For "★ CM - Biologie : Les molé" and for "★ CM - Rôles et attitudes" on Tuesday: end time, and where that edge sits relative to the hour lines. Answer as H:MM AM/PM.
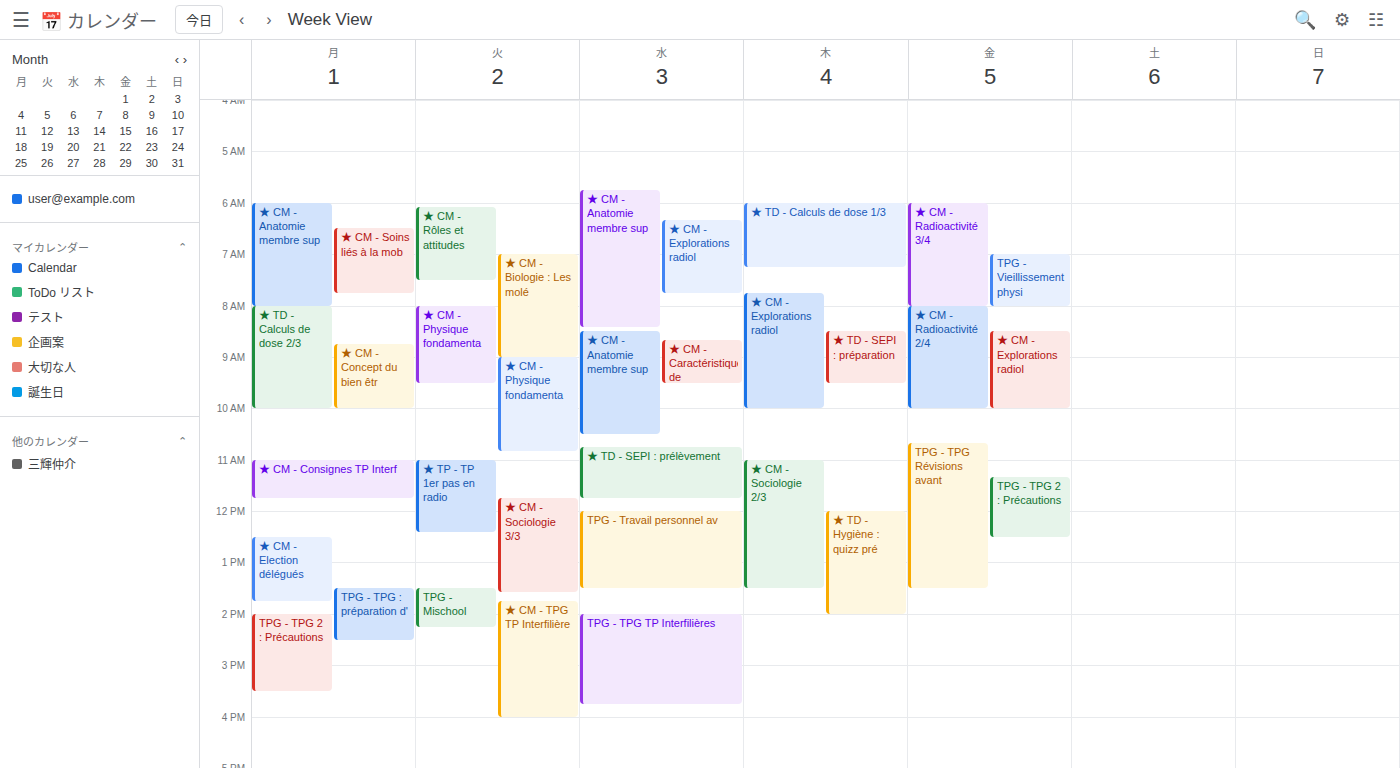
"★ CM - Biologie : Les molé": 9:00 AM, exactly on the 9 AM line. "★ CM - Rôles et attitudes": 7:30 AM, halfway between the 7 AM and 8 AM lines.